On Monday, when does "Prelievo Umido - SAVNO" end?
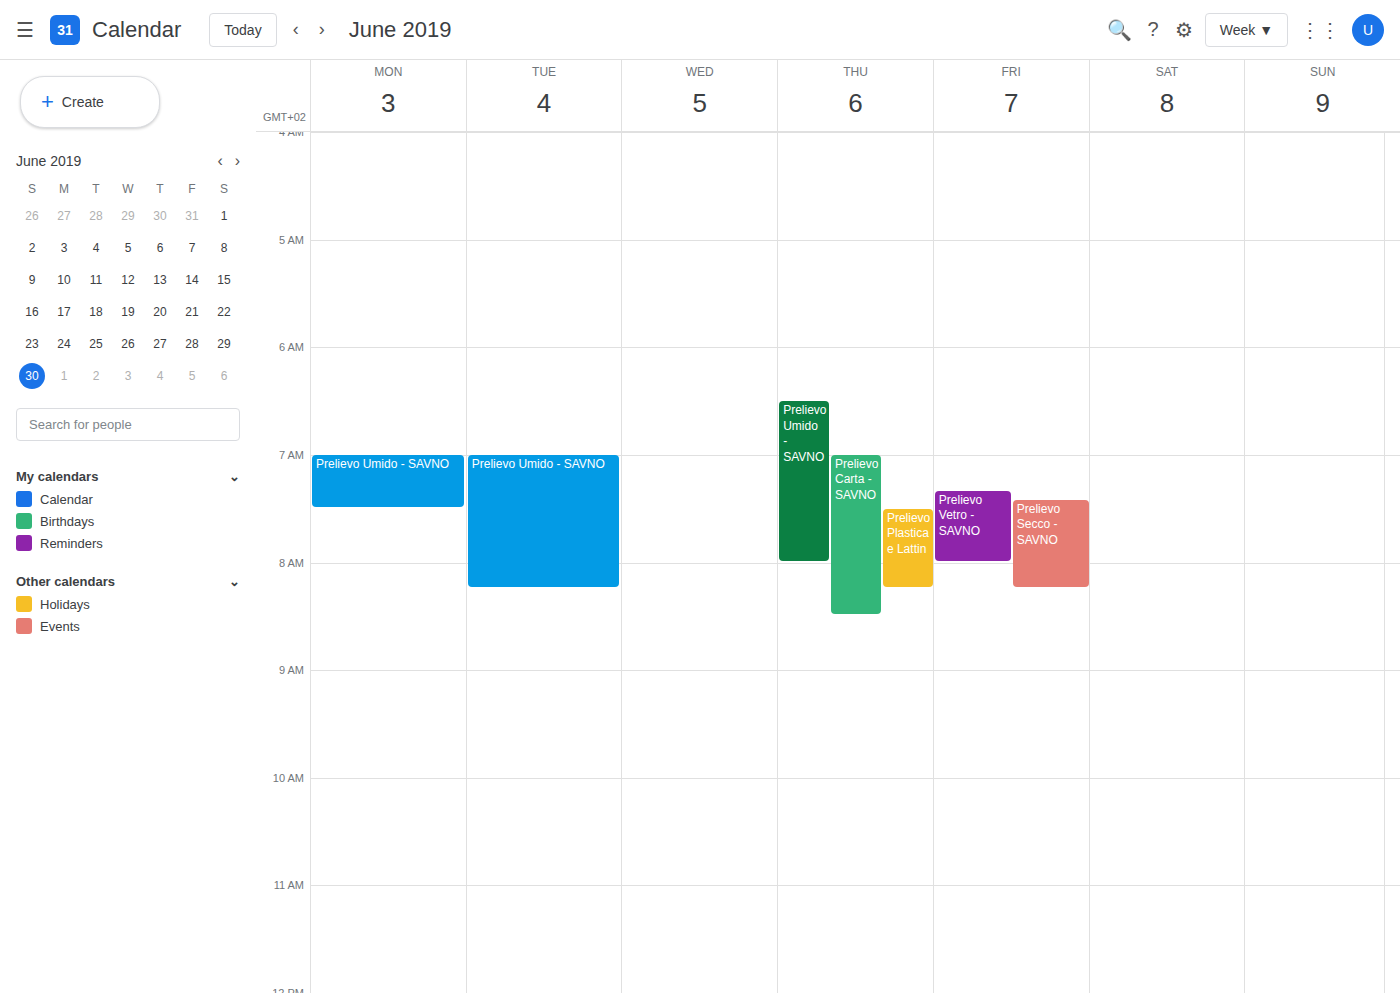
07:30